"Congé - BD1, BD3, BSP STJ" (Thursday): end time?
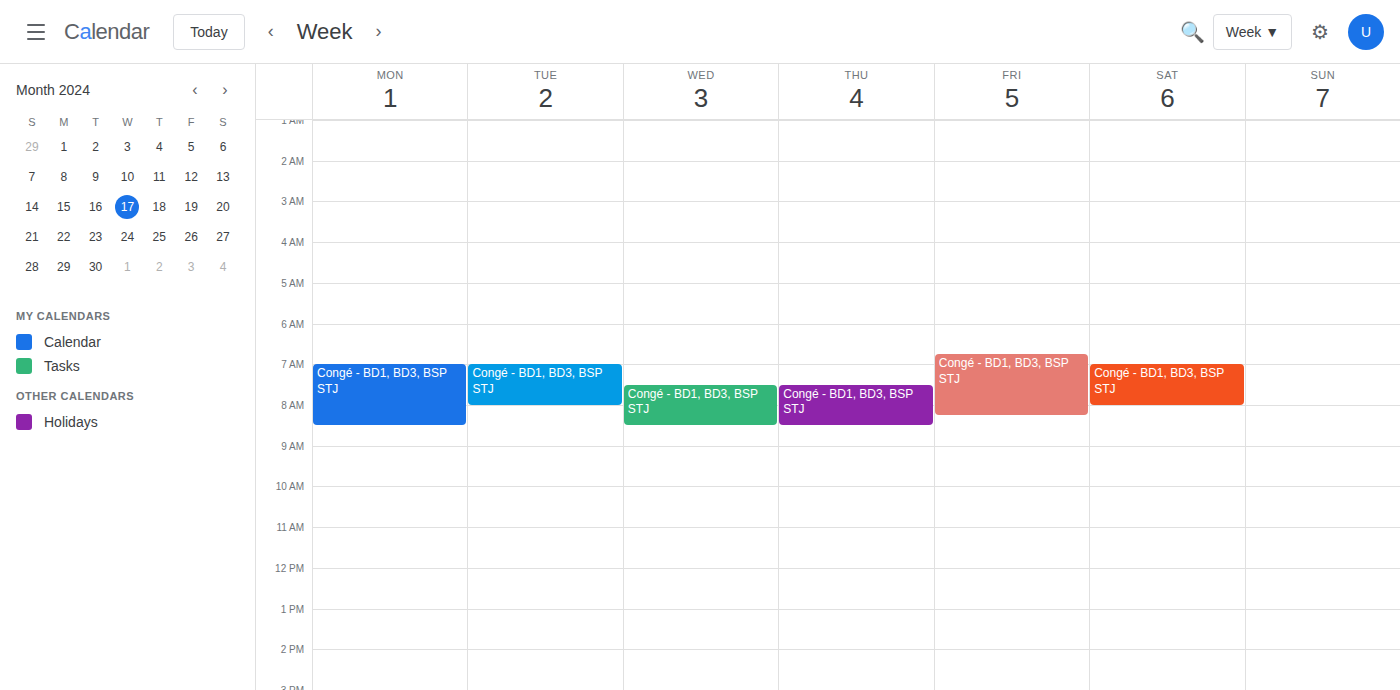
8:30 AM